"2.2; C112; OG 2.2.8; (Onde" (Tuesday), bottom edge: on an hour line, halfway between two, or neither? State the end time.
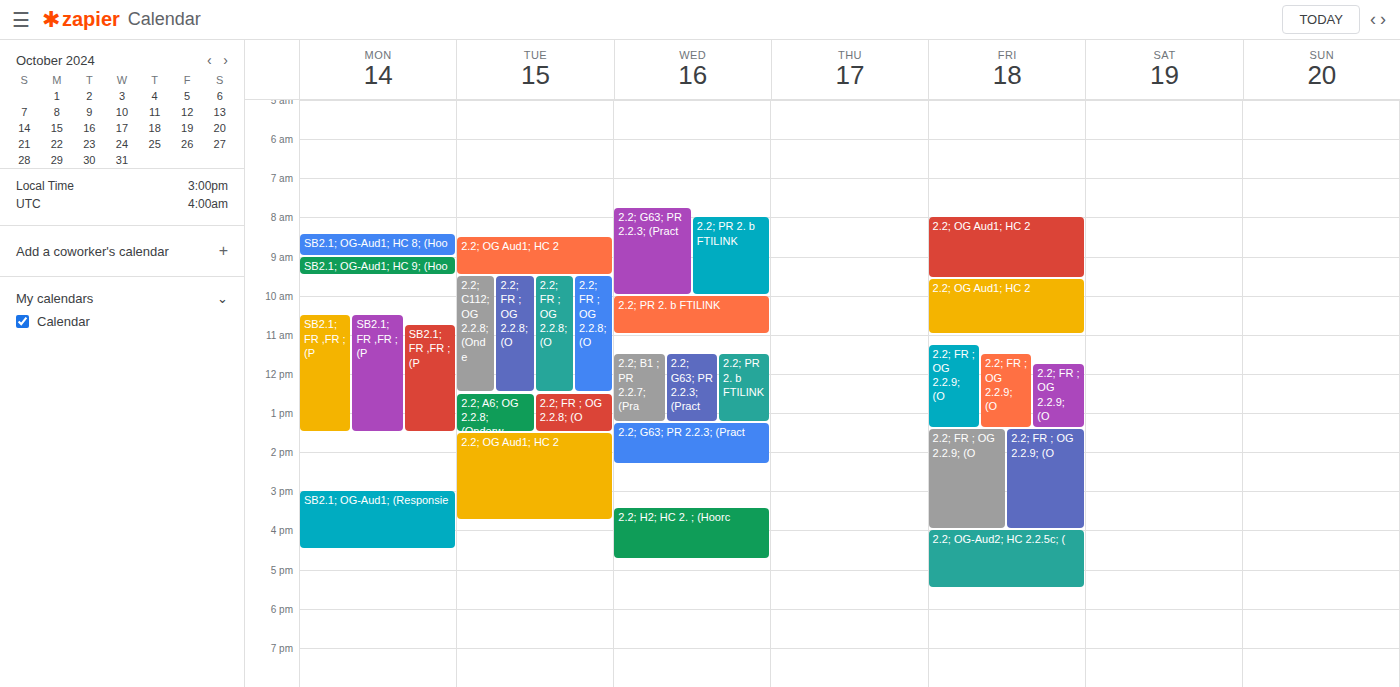
12:30 PM -- halfway between the 12 PM and 1 PM lines.